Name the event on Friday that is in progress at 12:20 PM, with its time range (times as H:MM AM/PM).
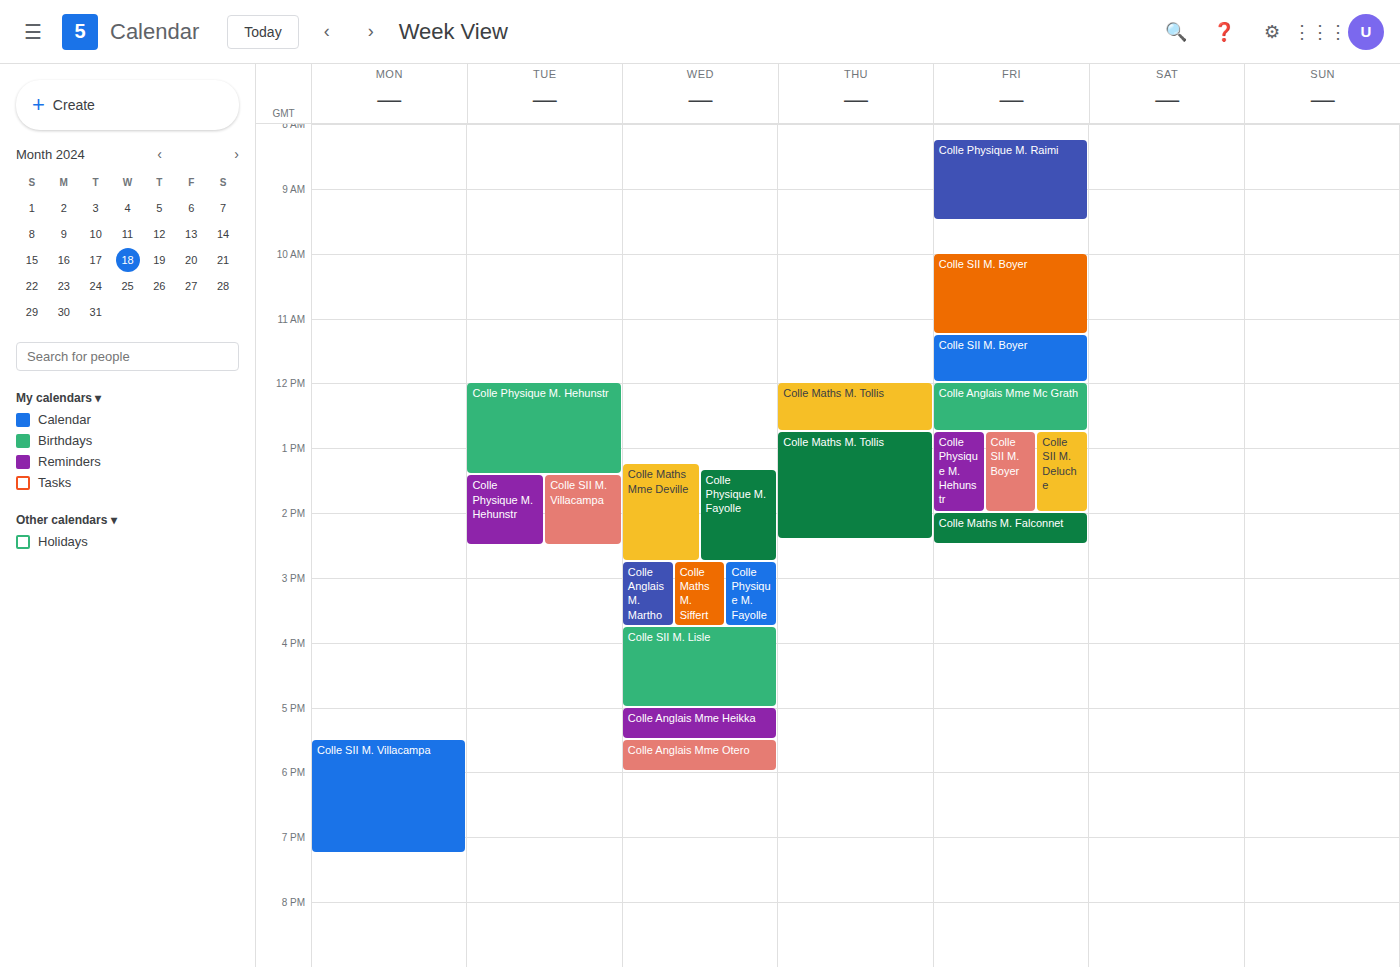
"Colle Anglais Mme Mc Grath", 12:00 PM to 12:45 PM